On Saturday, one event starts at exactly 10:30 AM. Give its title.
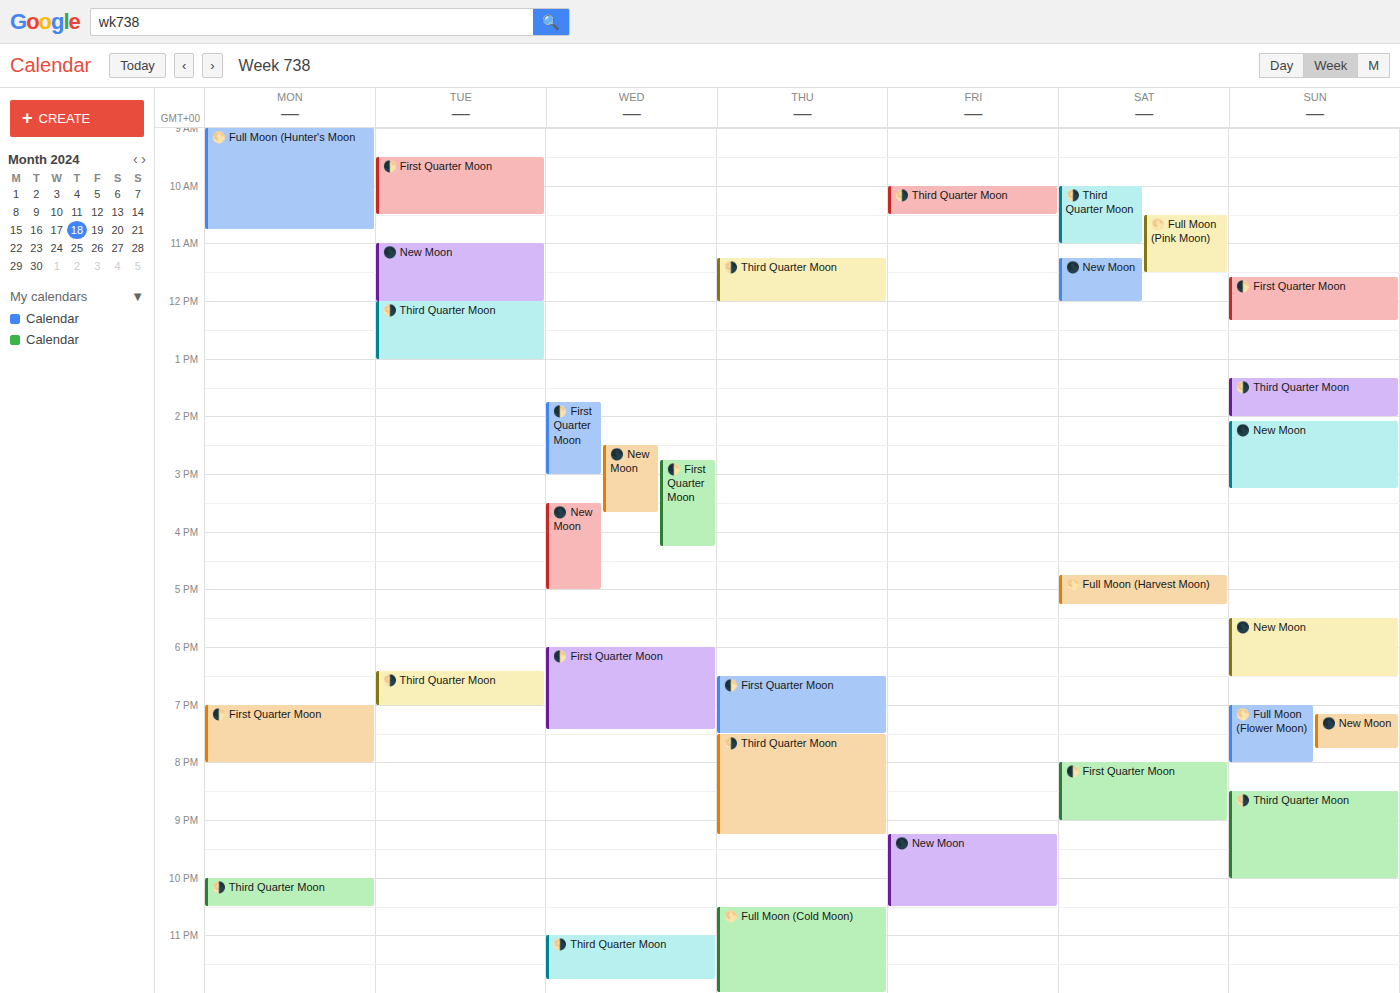
"🌕 Full Moon (Pink Moon)"